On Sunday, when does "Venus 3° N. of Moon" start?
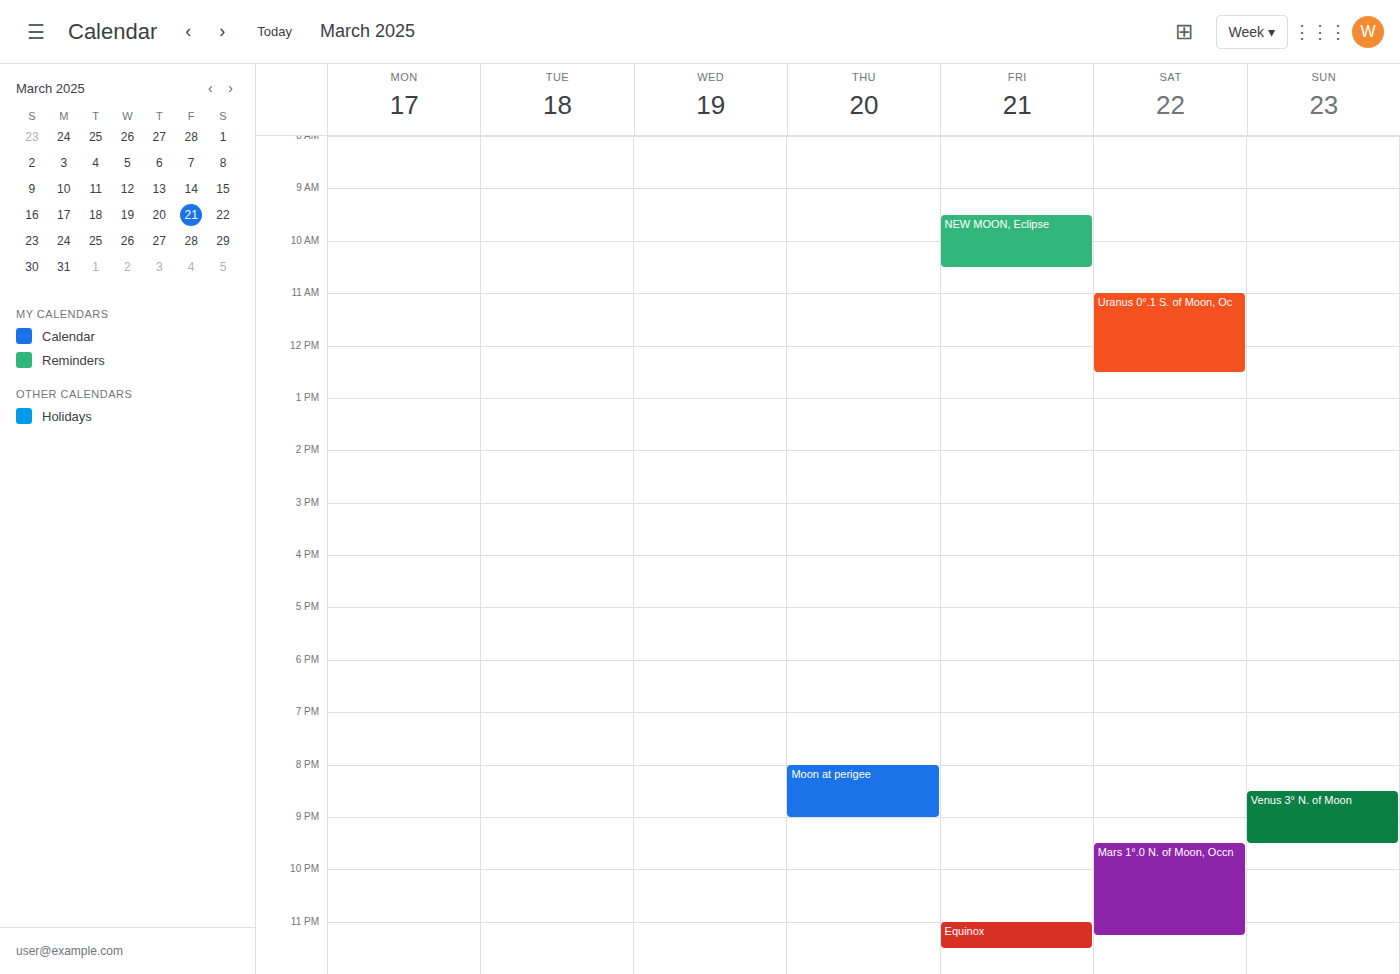
8:30 PM